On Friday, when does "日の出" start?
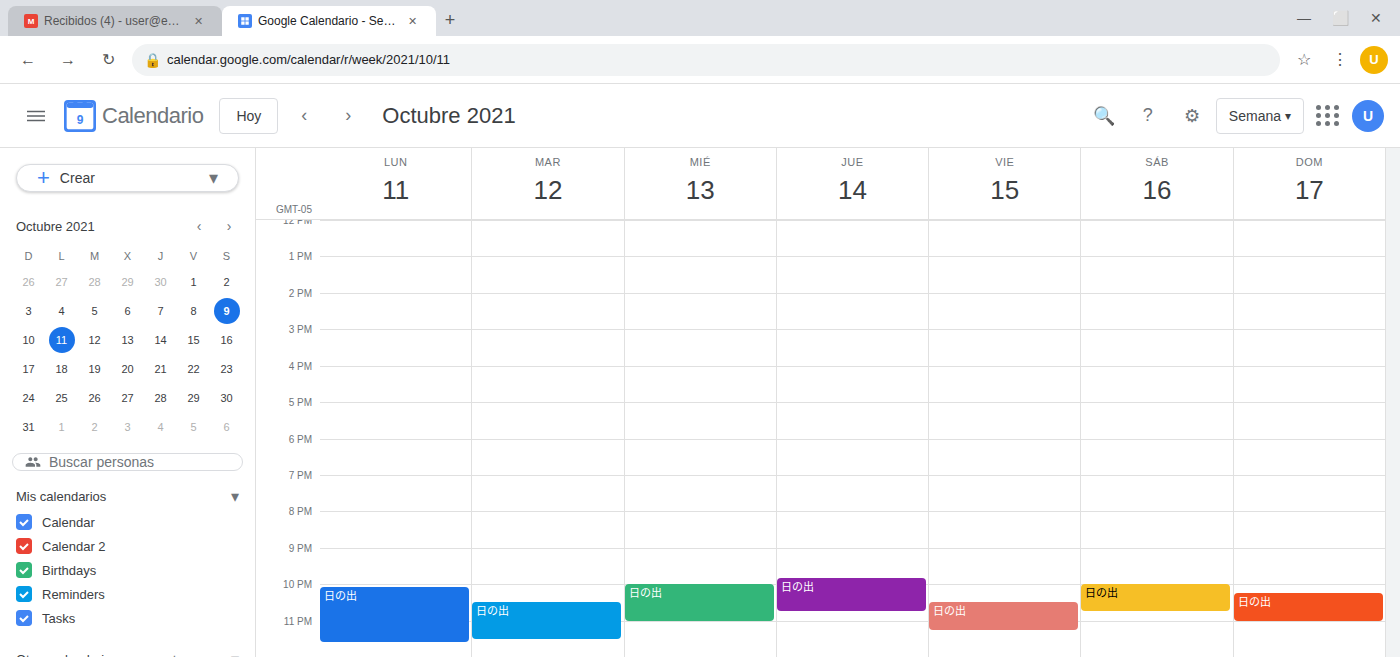
10:30 PM